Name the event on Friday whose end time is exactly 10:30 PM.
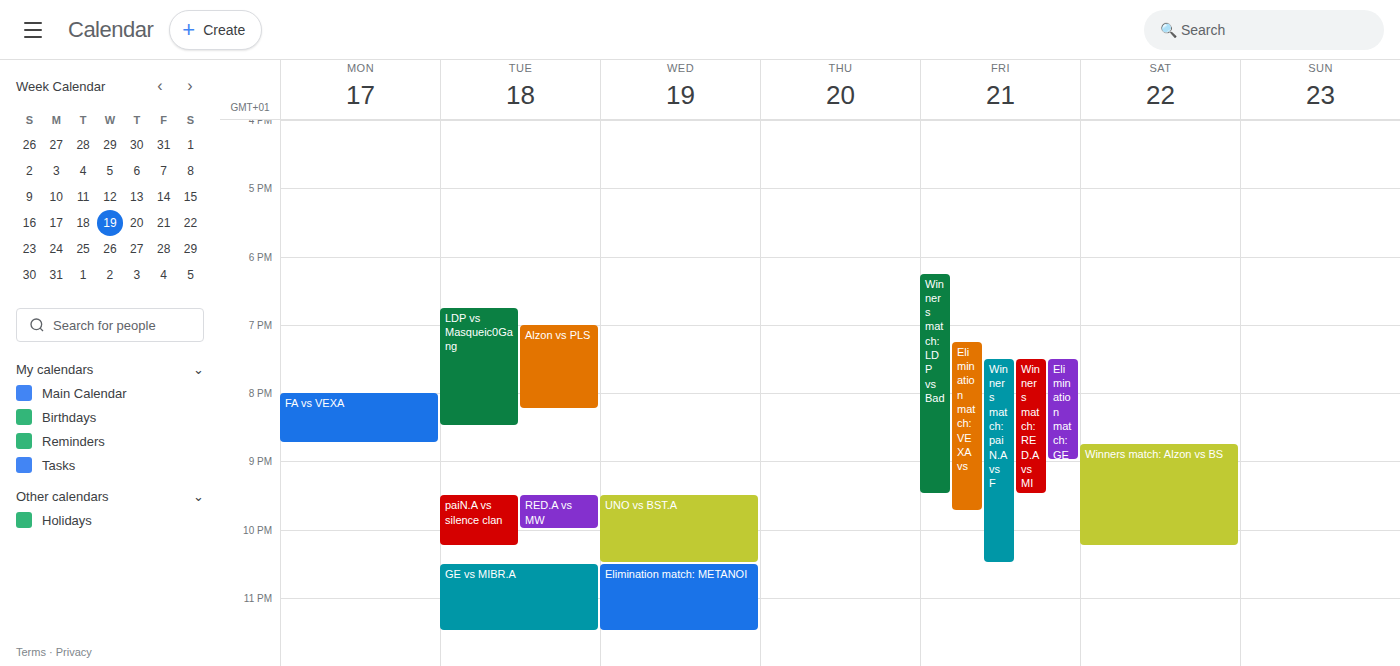
"Winners match: paiN.A vs F"